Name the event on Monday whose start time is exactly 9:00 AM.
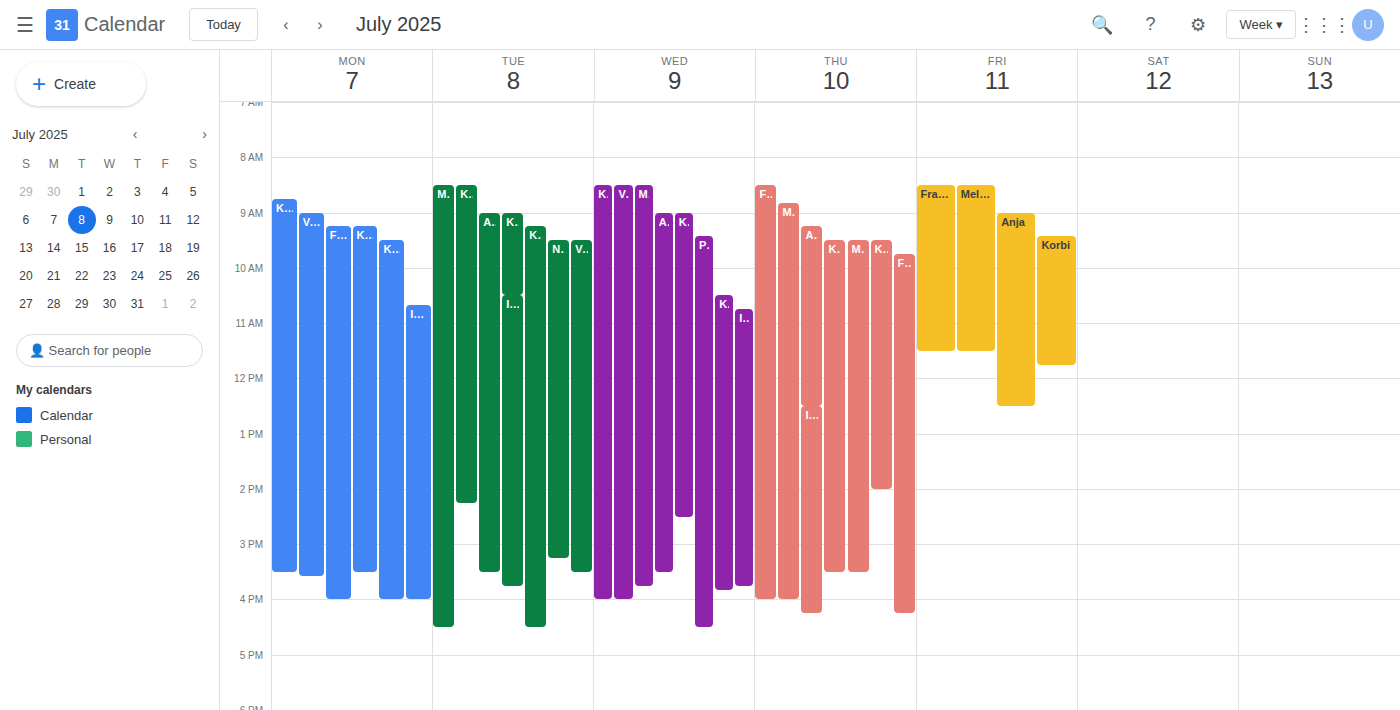
"Veronika"